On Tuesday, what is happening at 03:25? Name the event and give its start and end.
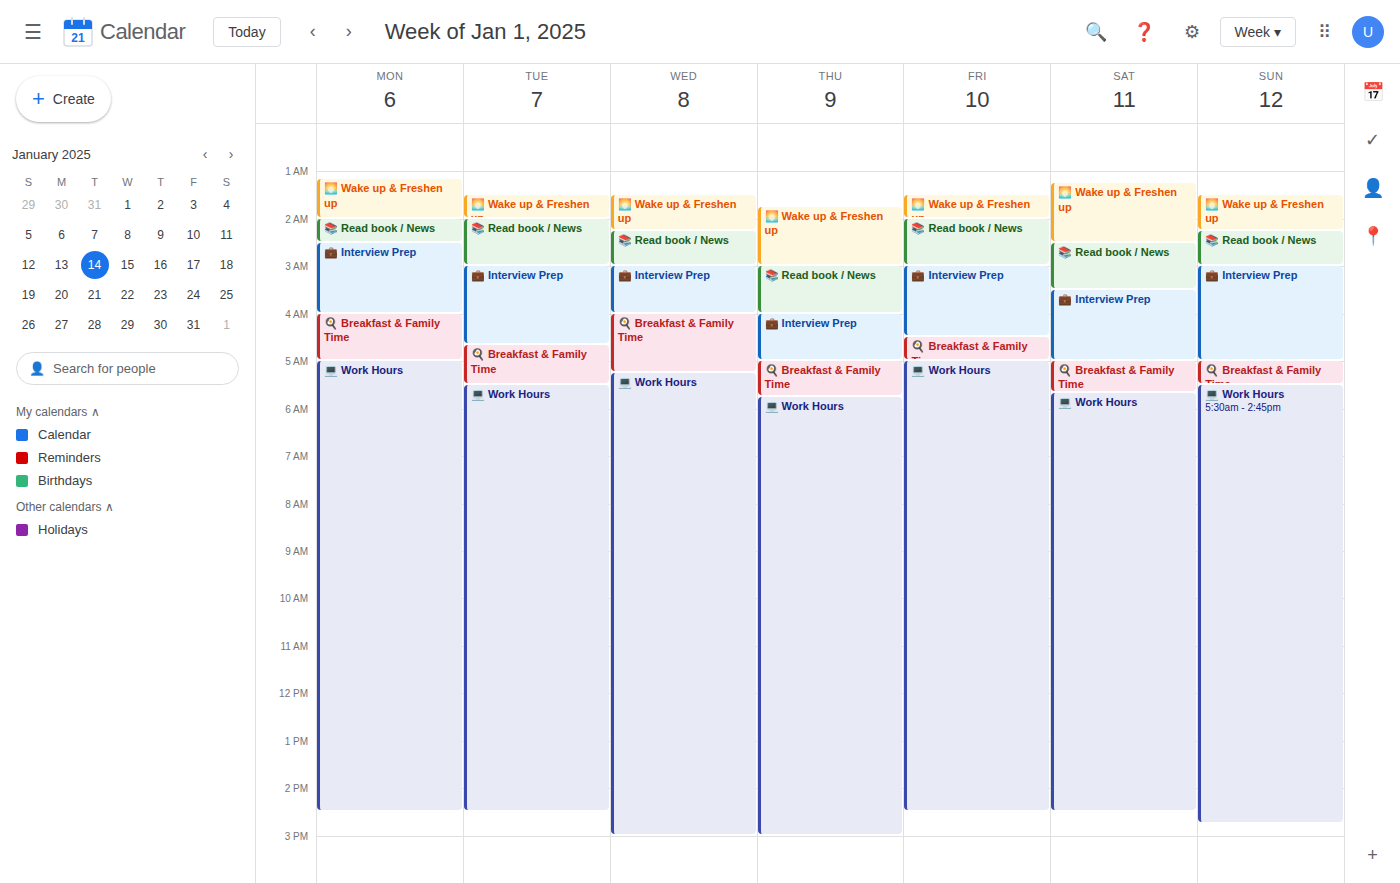
"💼 Interview Prep", 03:00 to 04:40